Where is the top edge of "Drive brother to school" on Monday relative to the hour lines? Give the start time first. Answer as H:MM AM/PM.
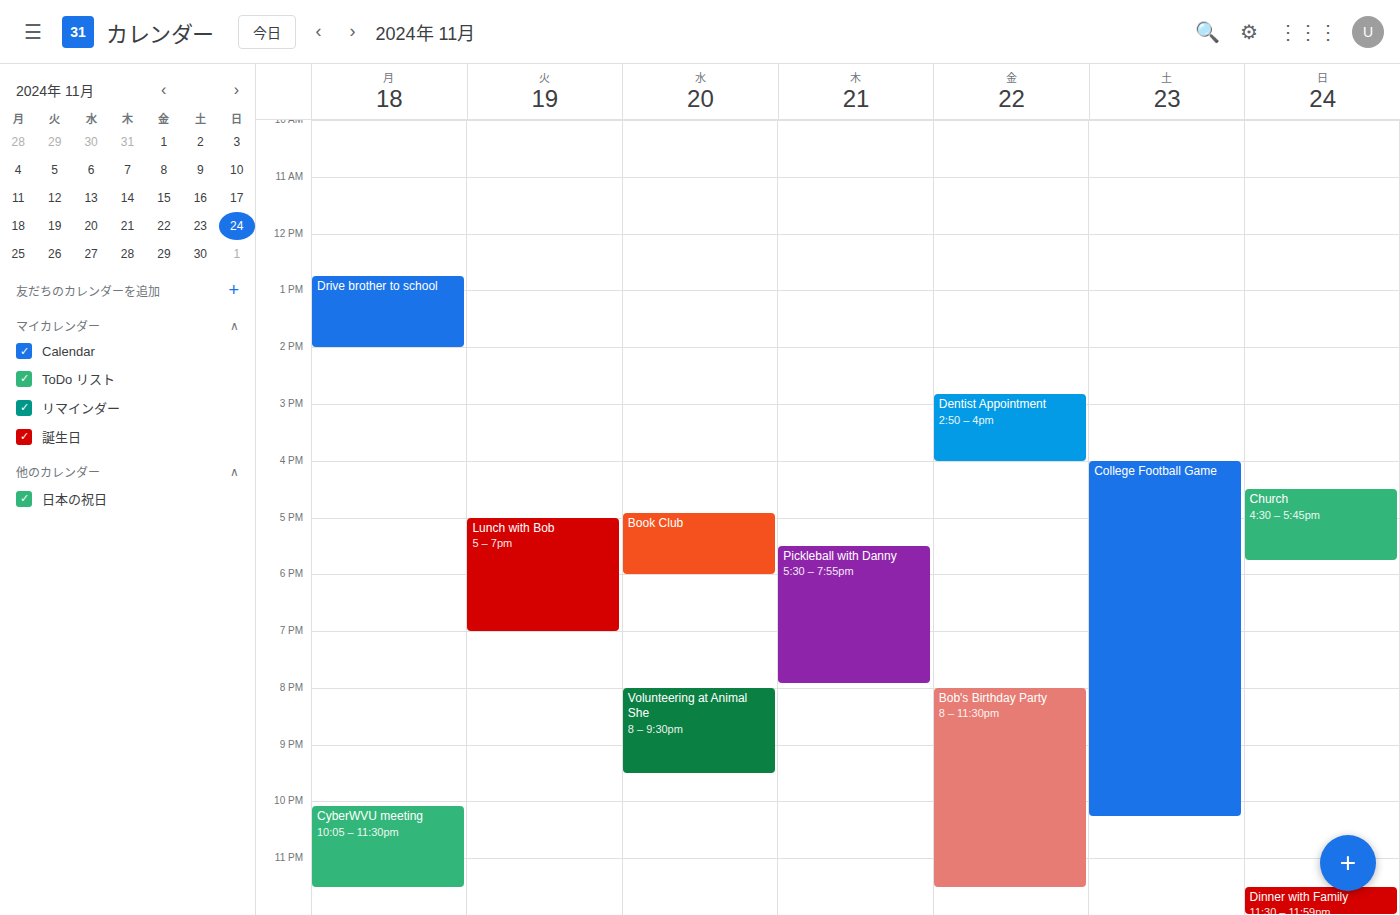
12:45 PM -- neither: three quarters of the way from the 12 PM line to the 1 PM line.